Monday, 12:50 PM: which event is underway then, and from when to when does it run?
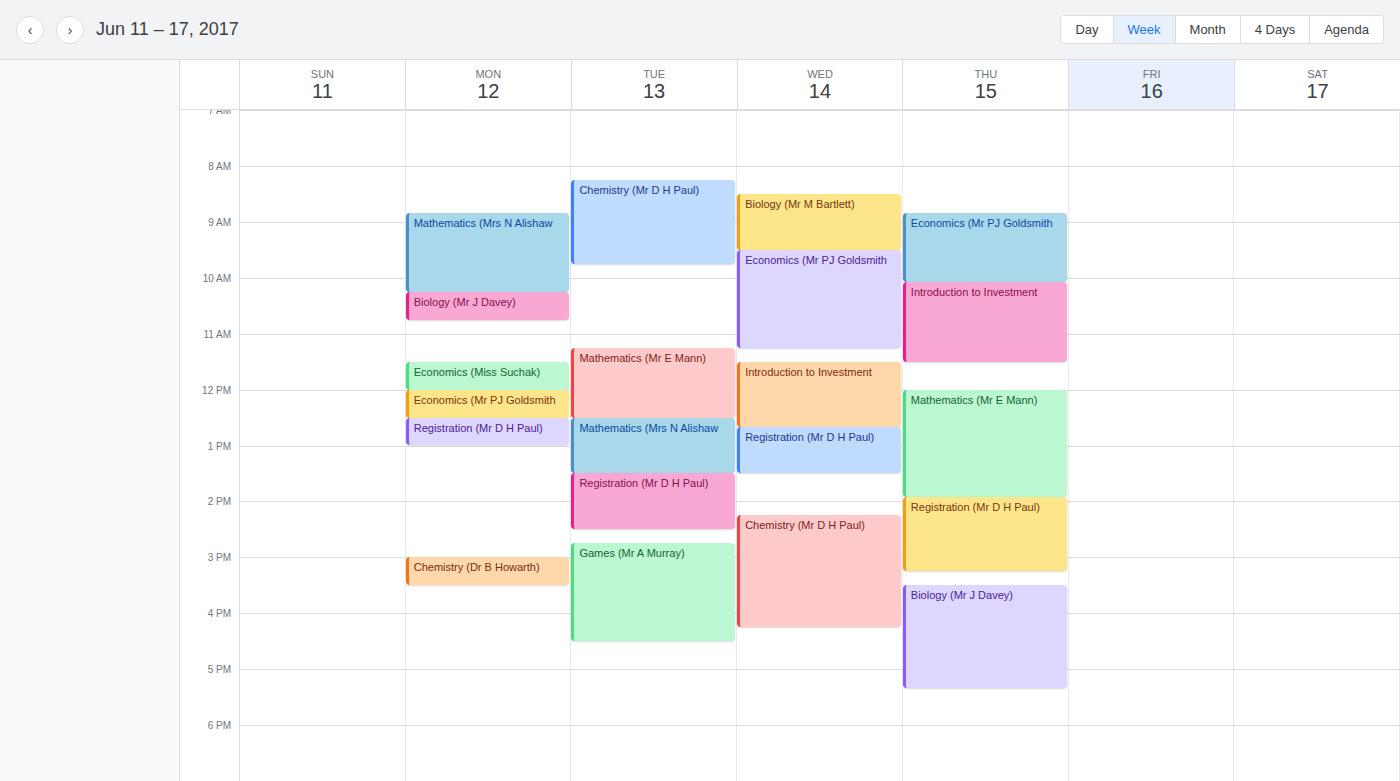
"Registration (Mr D H Paul)", 12:30 PM to 1:00 PM